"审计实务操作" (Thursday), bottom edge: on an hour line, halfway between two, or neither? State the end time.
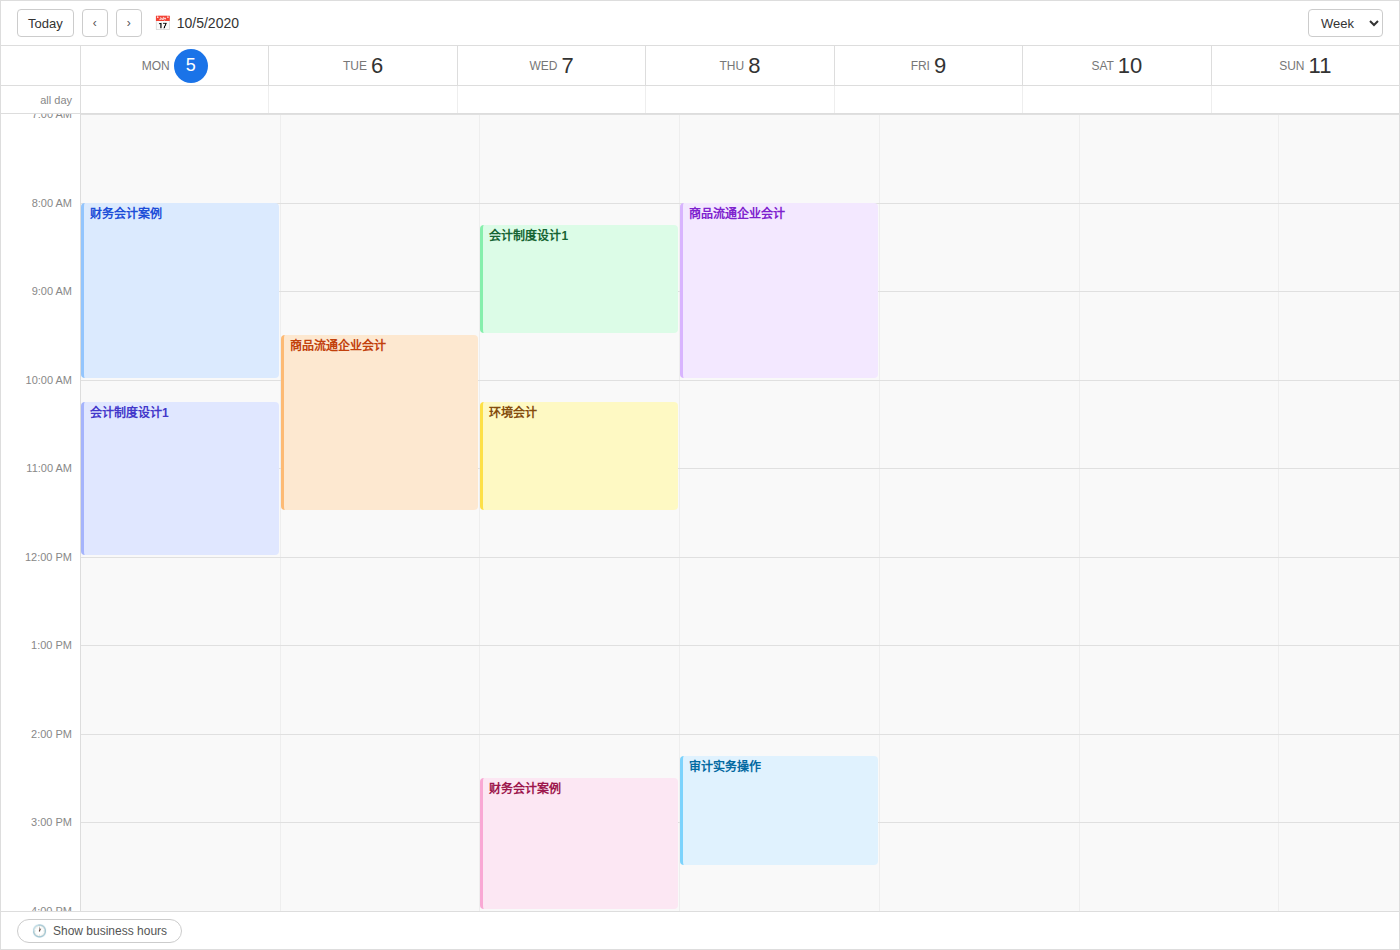
3:30 PM -- halfway between the 3 PM and 4 PM lines.